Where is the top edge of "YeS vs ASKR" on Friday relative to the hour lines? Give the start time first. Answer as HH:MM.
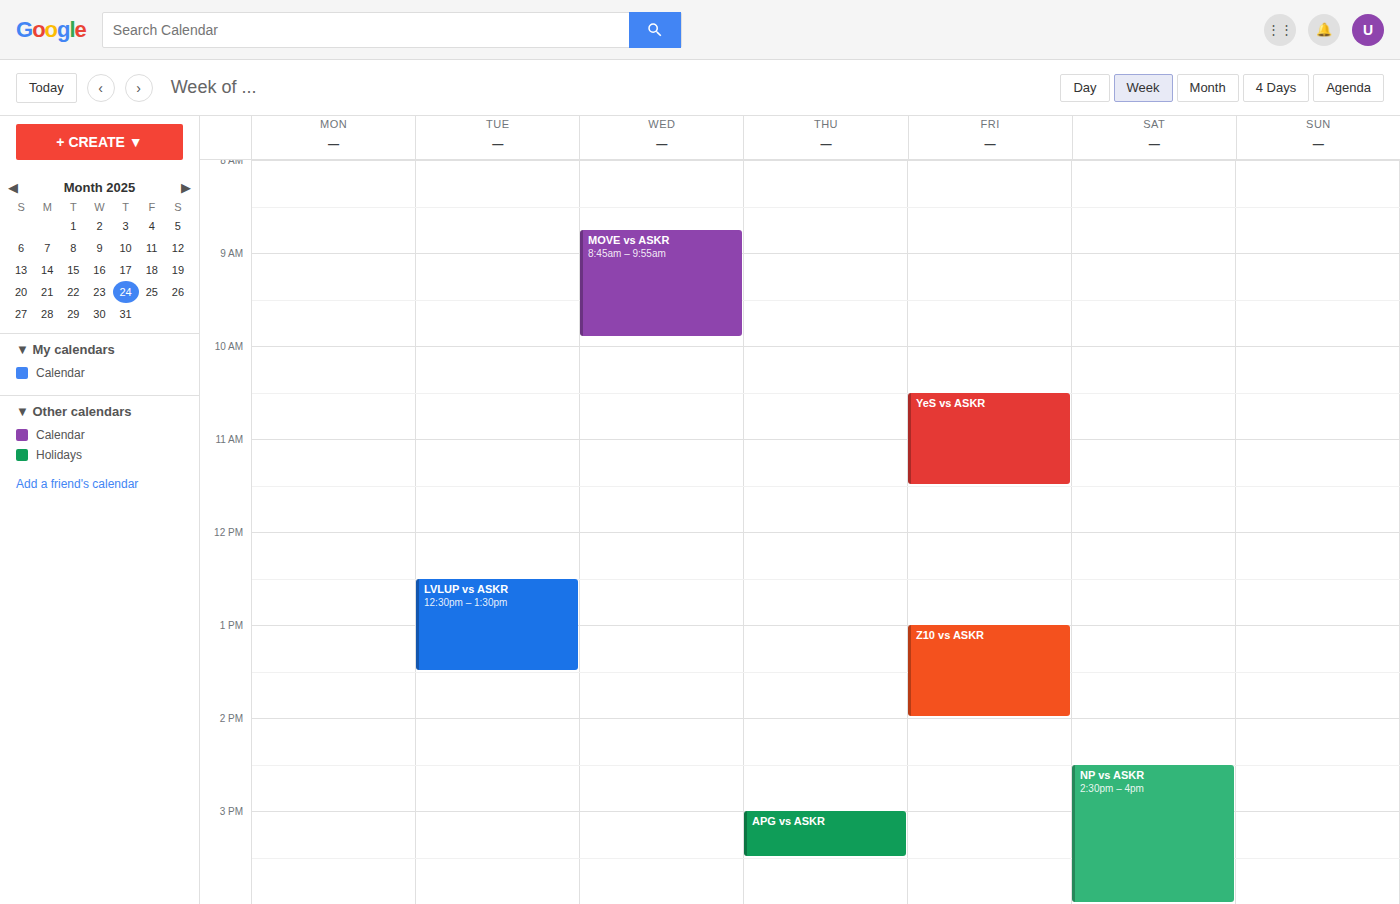
10:30 -- halfway between the 10:00 and 11:00 lines.